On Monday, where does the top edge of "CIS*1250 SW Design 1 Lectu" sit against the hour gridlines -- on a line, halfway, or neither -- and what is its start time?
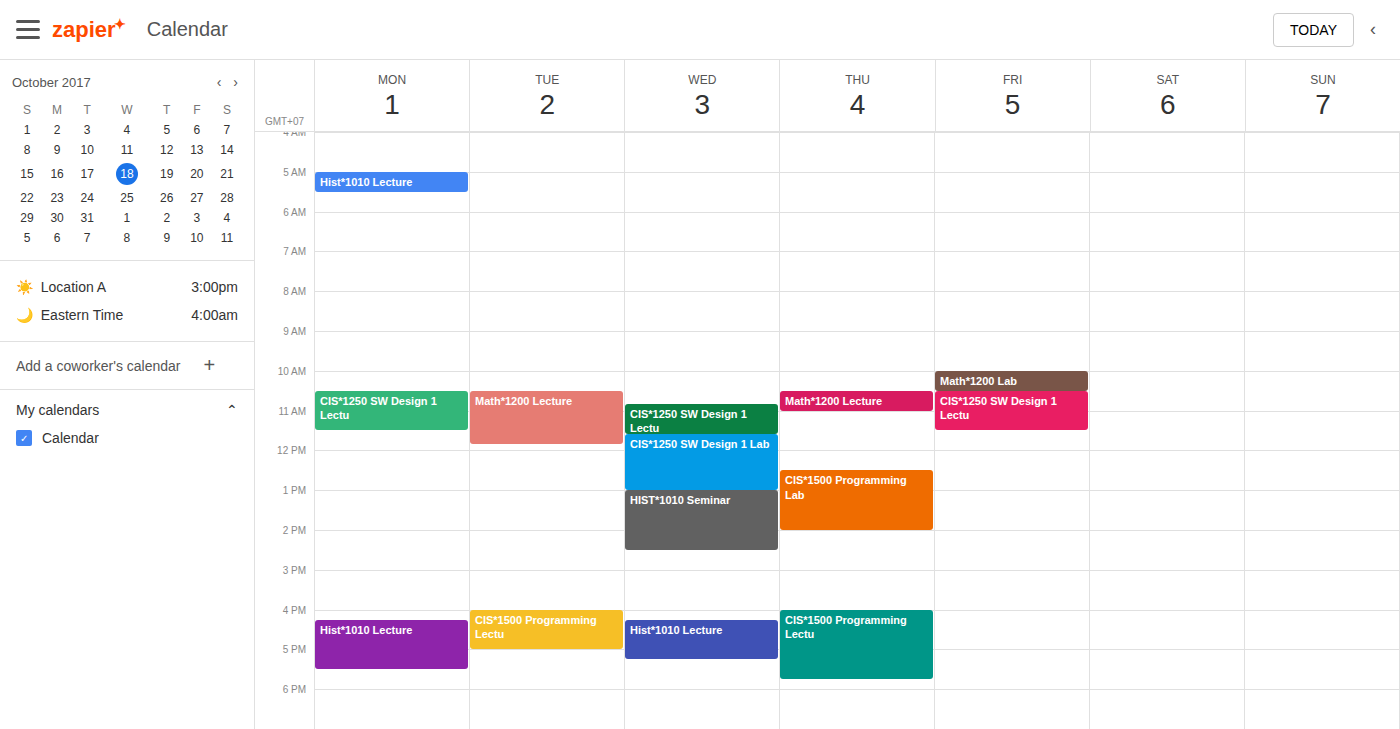
10:30 AM -- halfway between the 10 AM and 11 AM lines.